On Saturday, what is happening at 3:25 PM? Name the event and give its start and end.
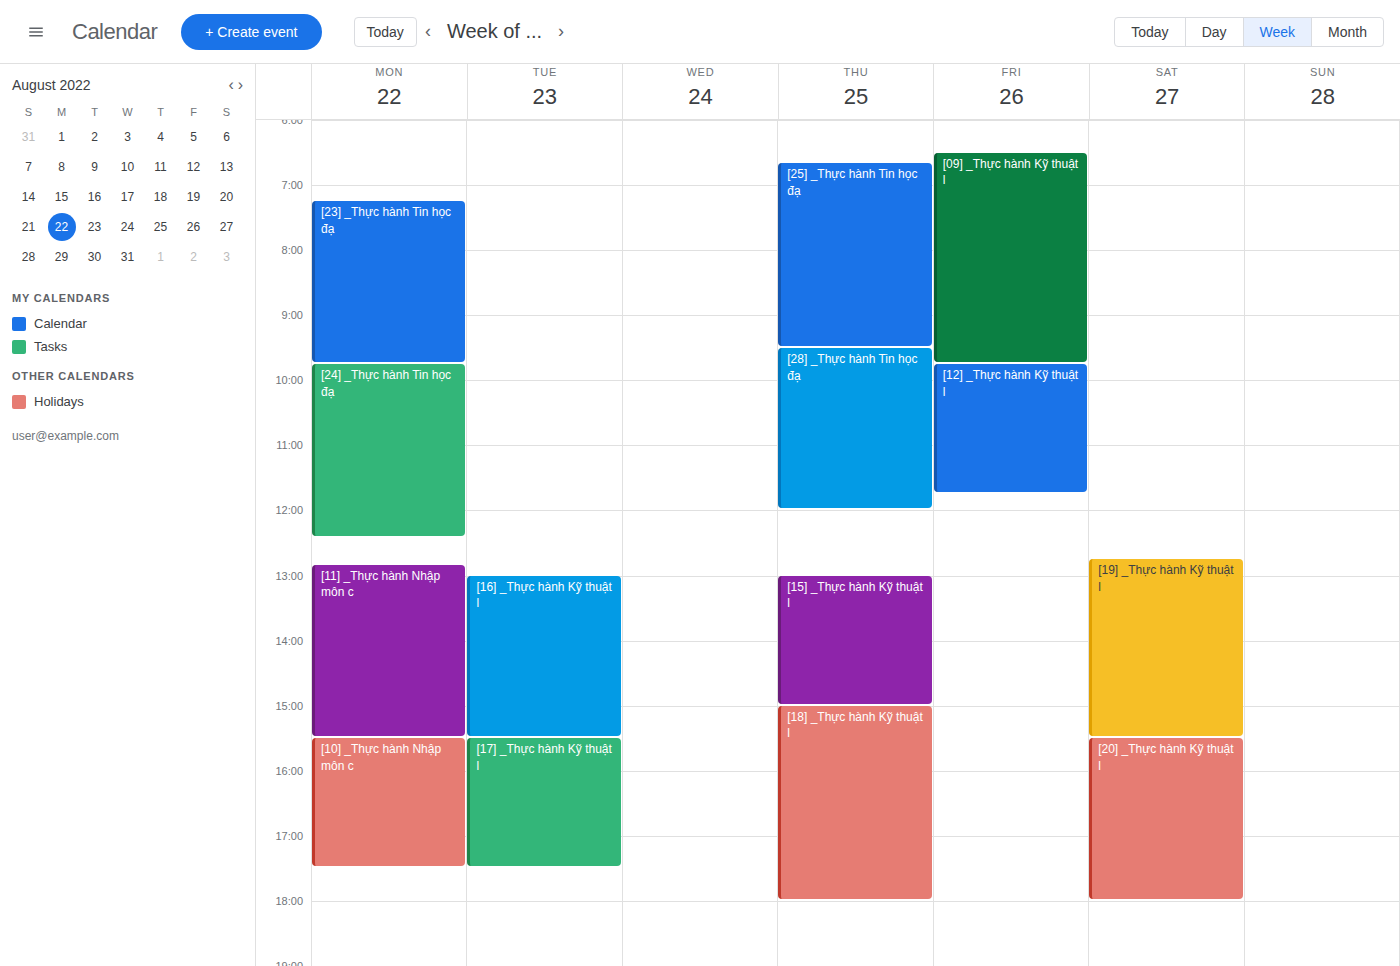
"[19] _Thực hành Kỹ thuật l", 12:45 PM to 3:30 PM